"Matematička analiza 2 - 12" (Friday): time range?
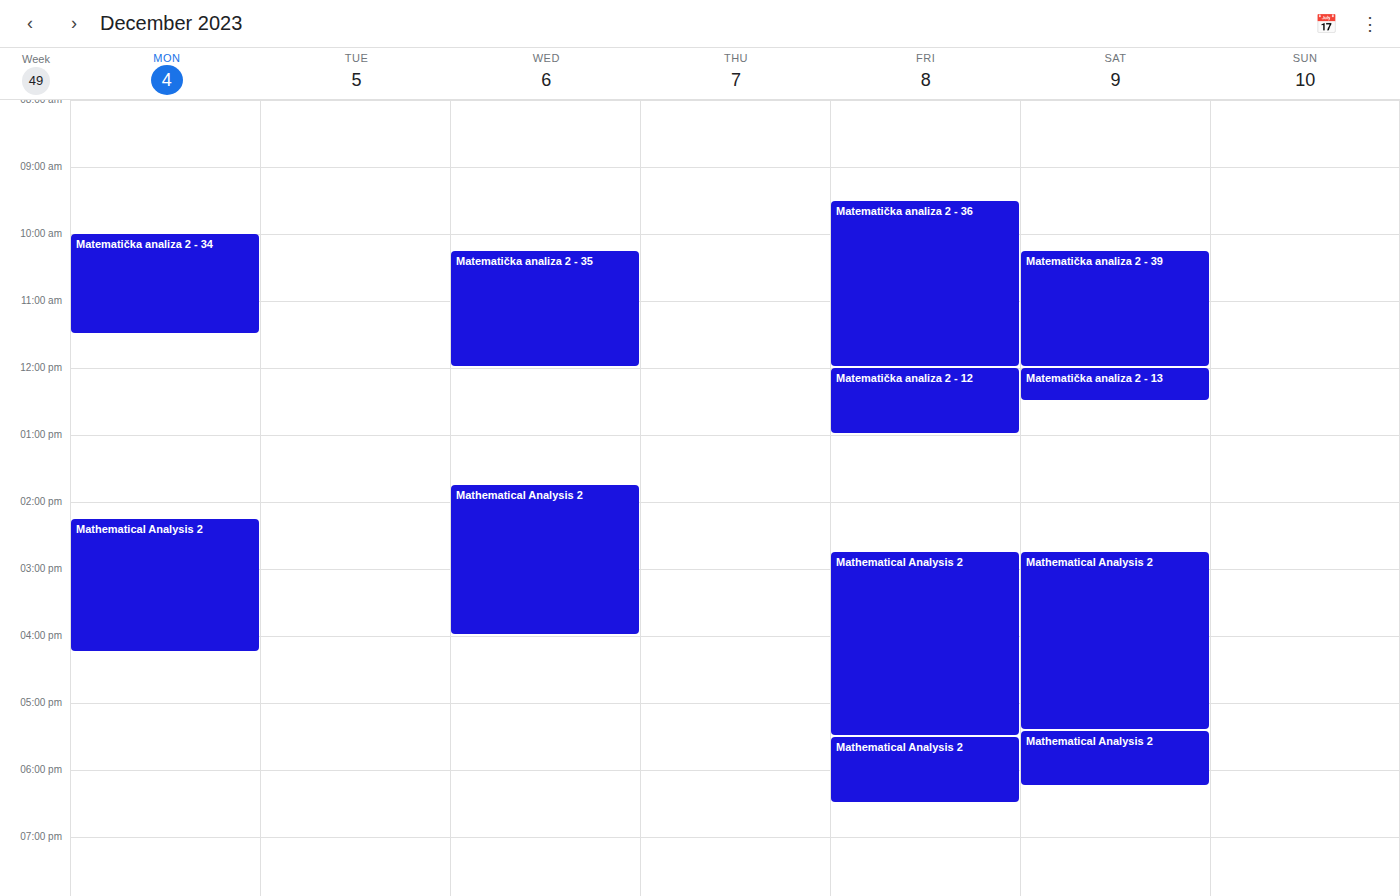
12:00 to 13:00